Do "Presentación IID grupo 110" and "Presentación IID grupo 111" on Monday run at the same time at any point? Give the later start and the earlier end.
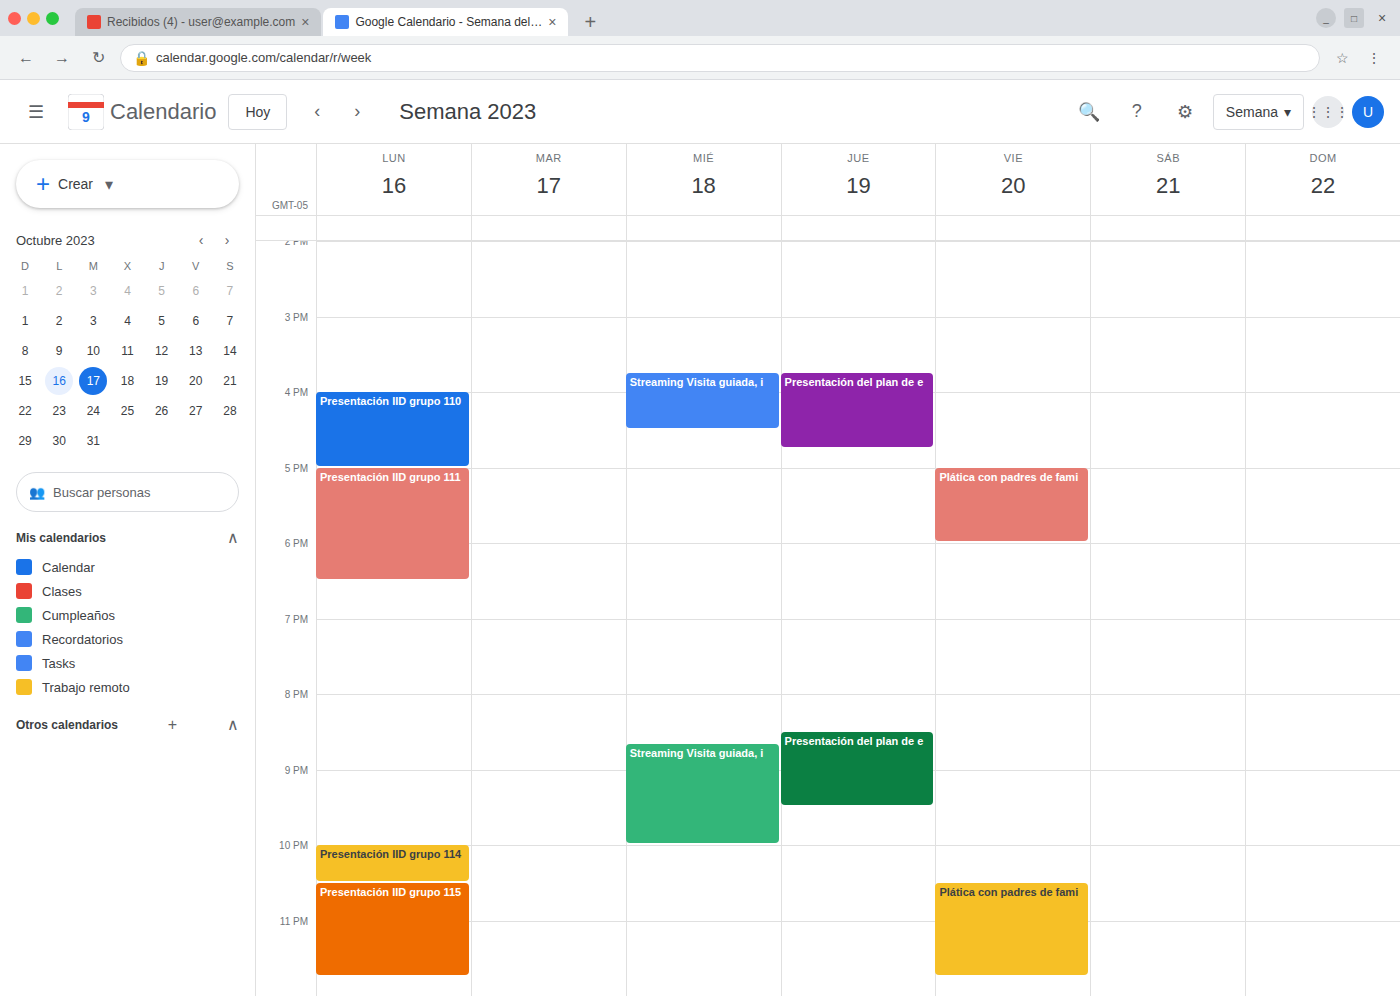
"Presentación IID grupo 110" ends at 5:00 PM, exactly when "Presentación IID grupo 111" starts -- they touch but do not overlap.